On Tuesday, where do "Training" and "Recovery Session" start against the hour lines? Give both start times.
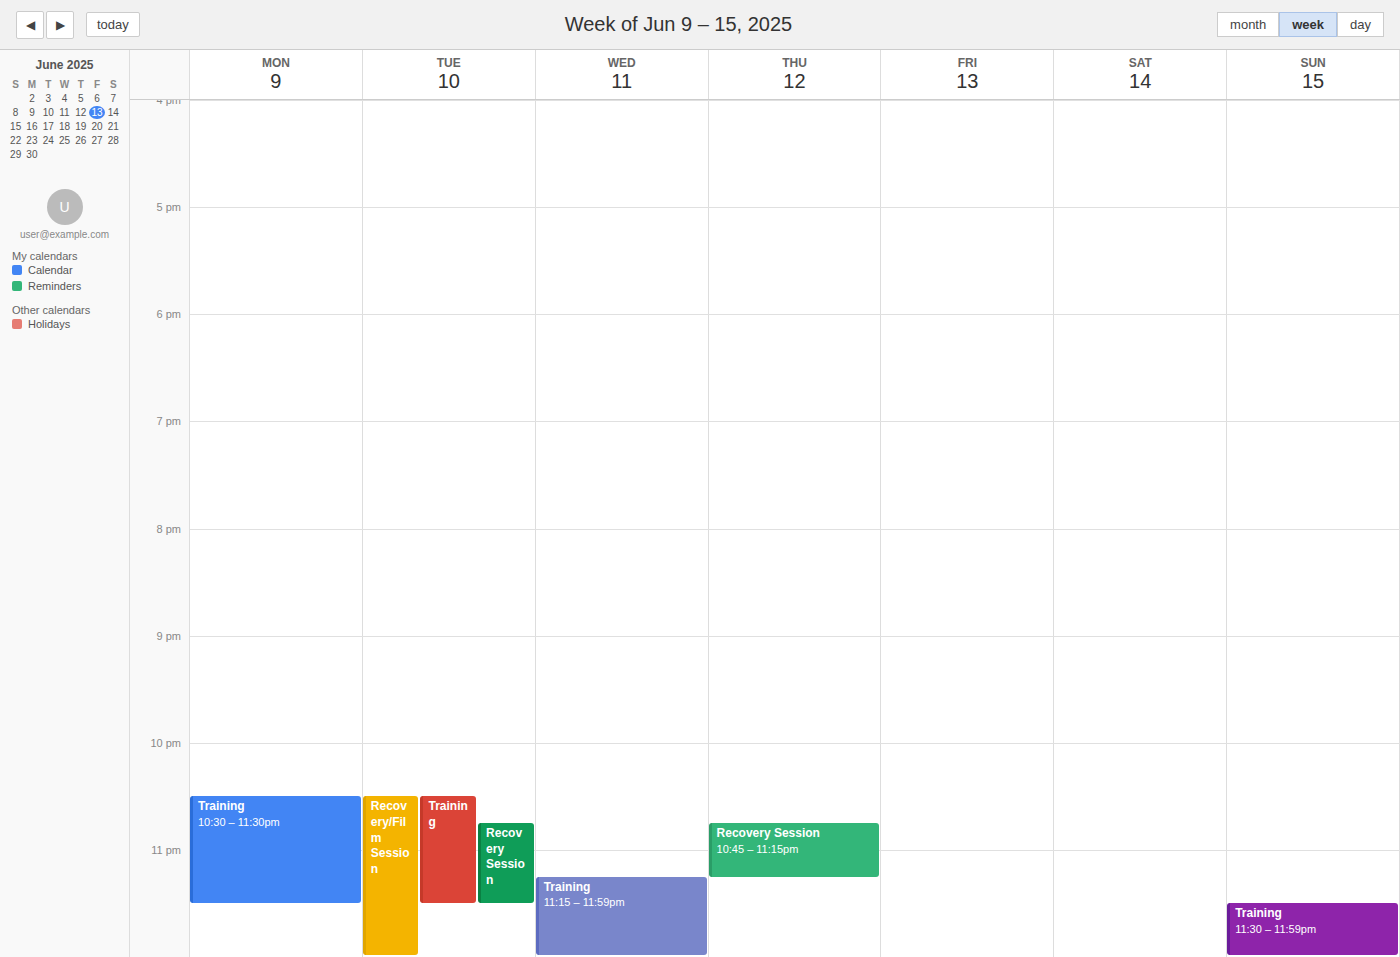
"Training": 22:30, halfway between the 22:00 and 23:00 lines. "Recovery Session": 22:45, neither: three quarters of the way from the 22:00 line to the 23:00 line.